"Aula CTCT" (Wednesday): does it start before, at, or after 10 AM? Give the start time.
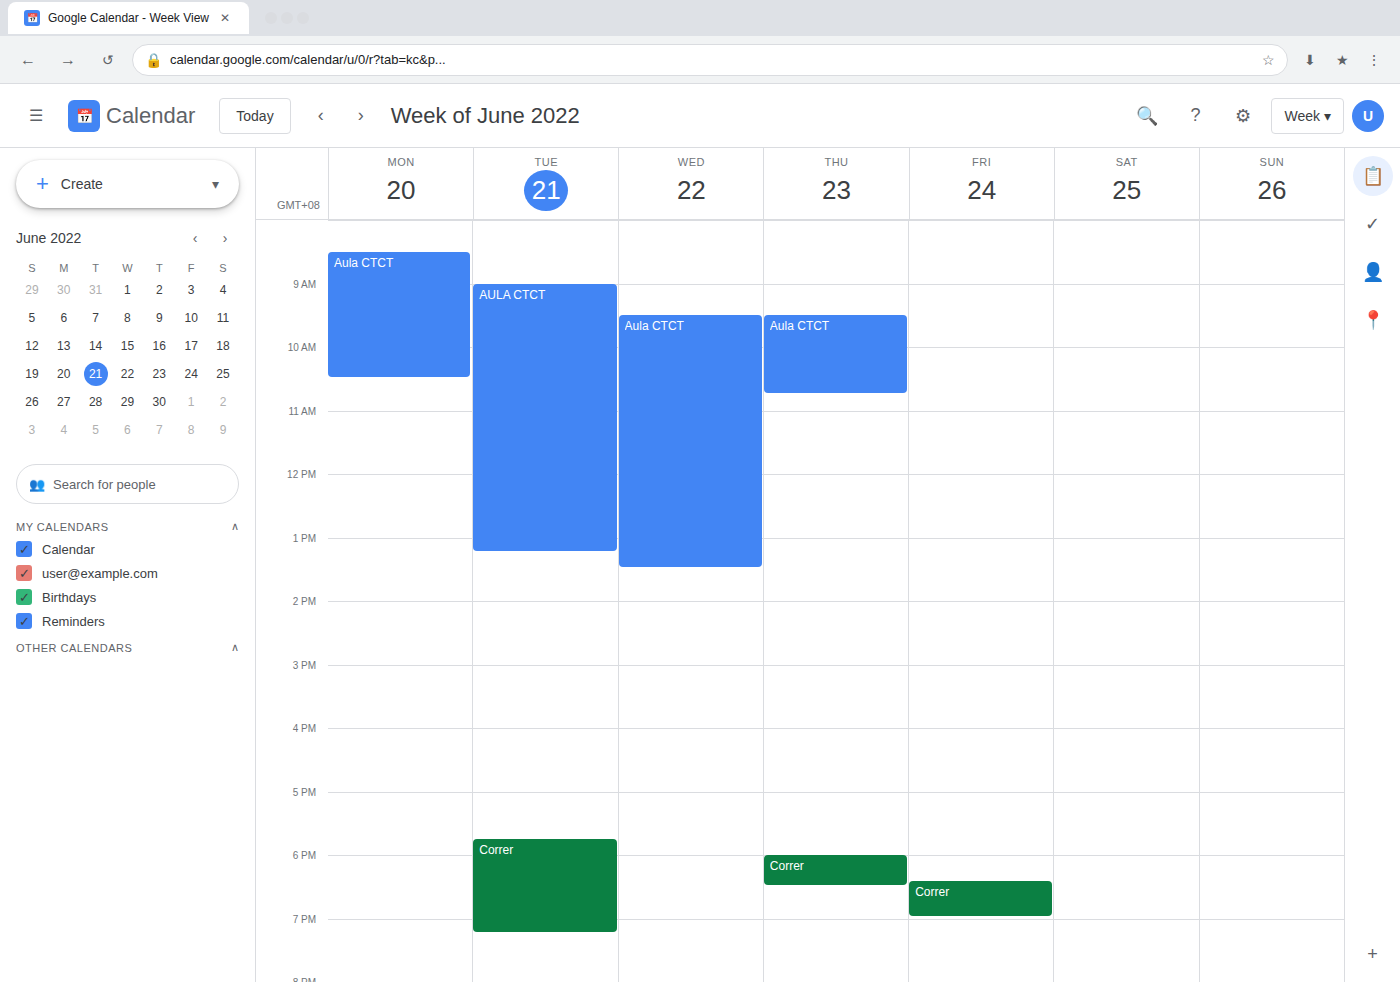
9:30 AM -- before 10 AM, 30 minutes above the 10 AM line.